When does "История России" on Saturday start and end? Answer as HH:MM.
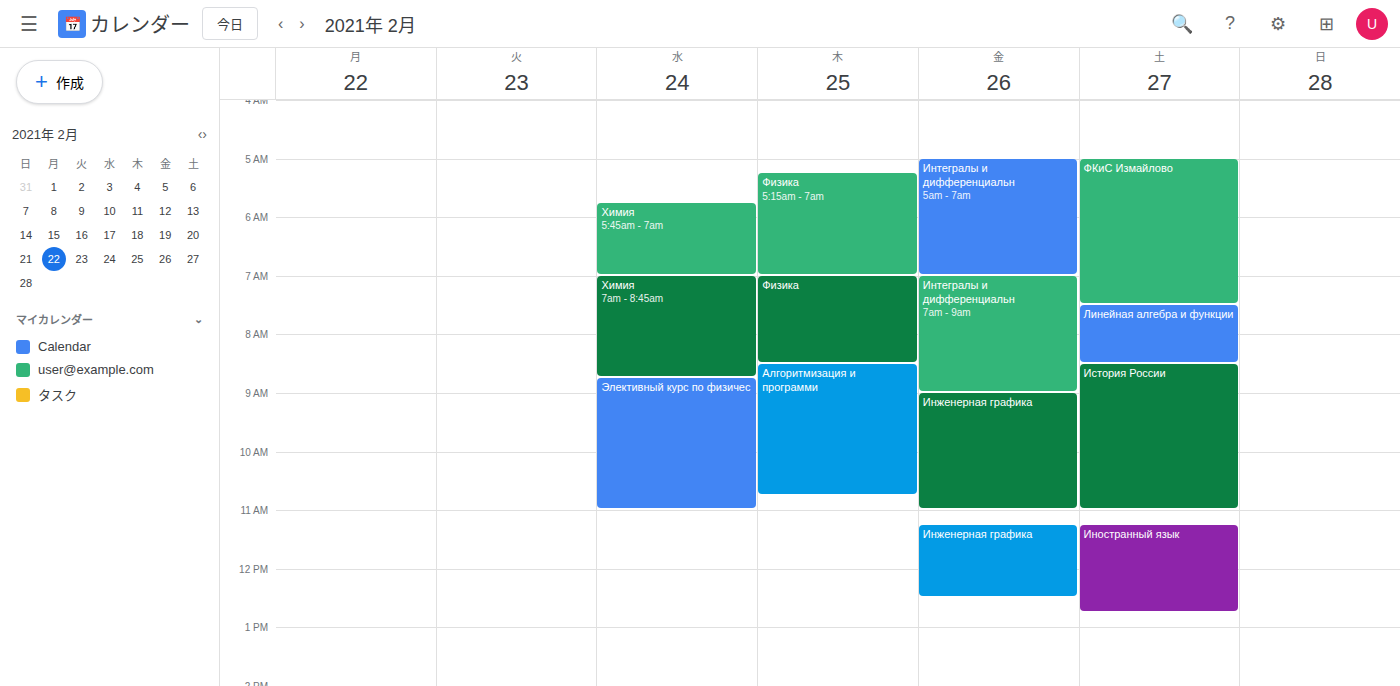
08:30 to 11:00